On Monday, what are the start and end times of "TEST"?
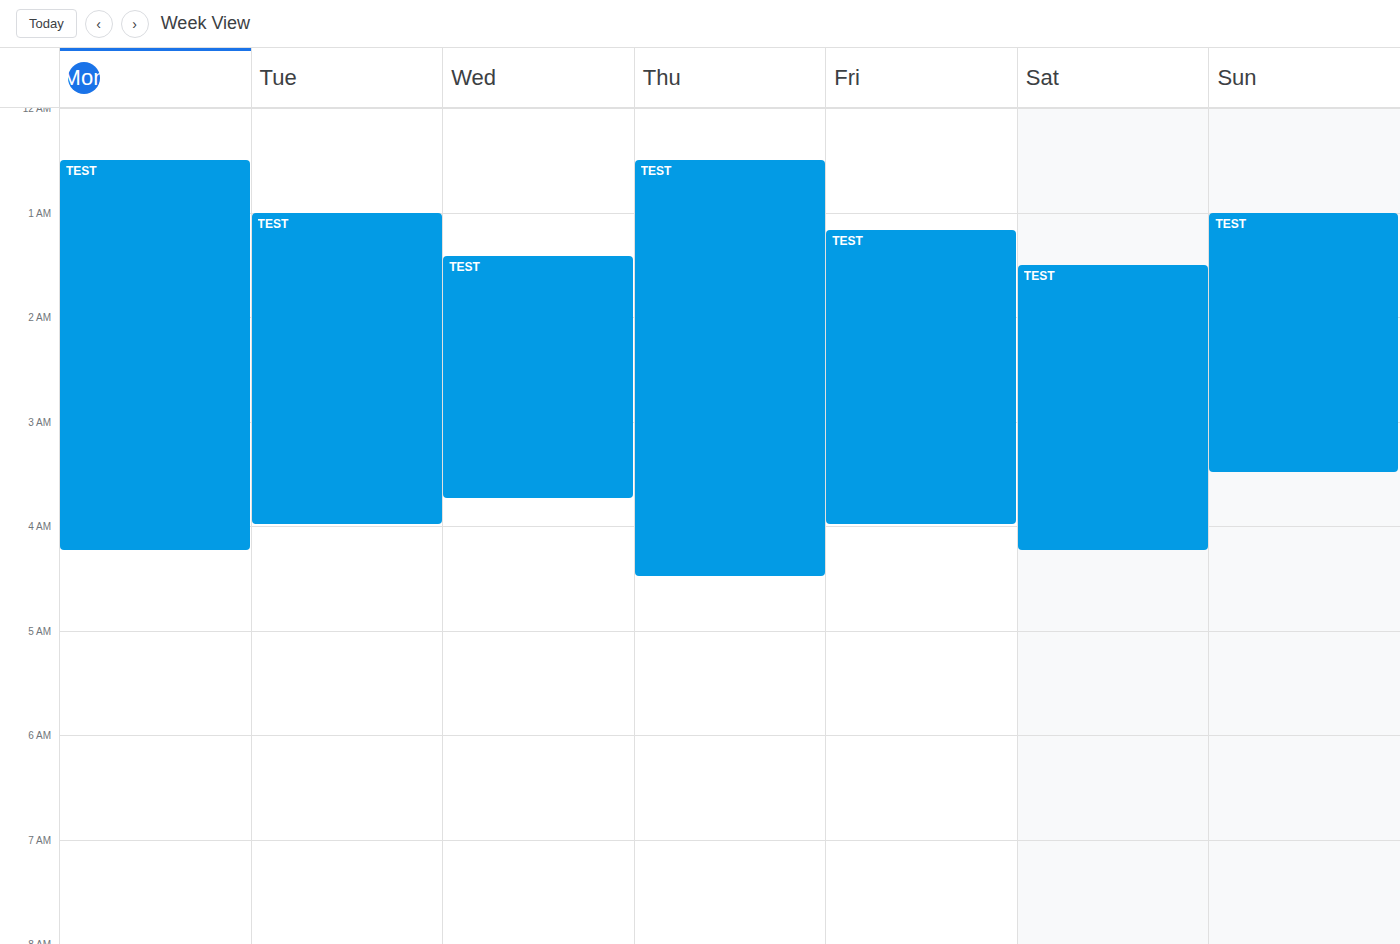
12:30 AM to 4:15 AM